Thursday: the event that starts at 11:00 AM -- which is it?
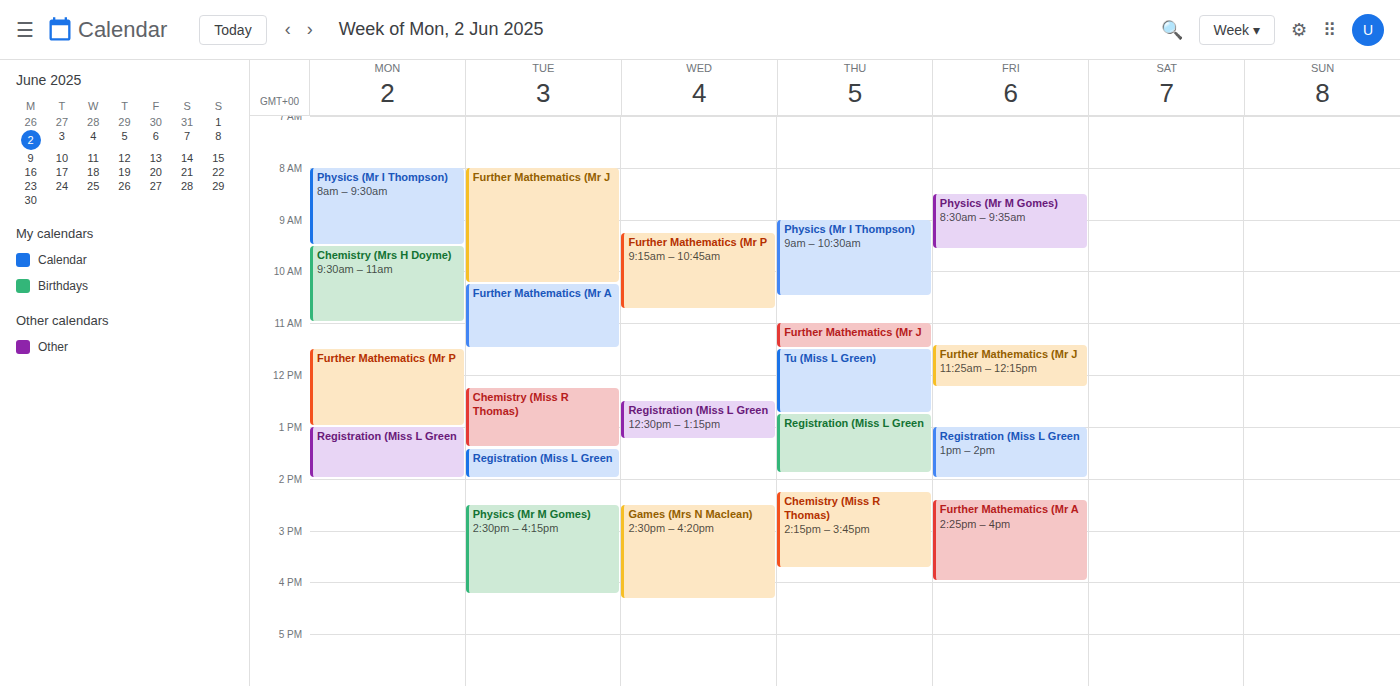
"Further Mathematics (Mr J"